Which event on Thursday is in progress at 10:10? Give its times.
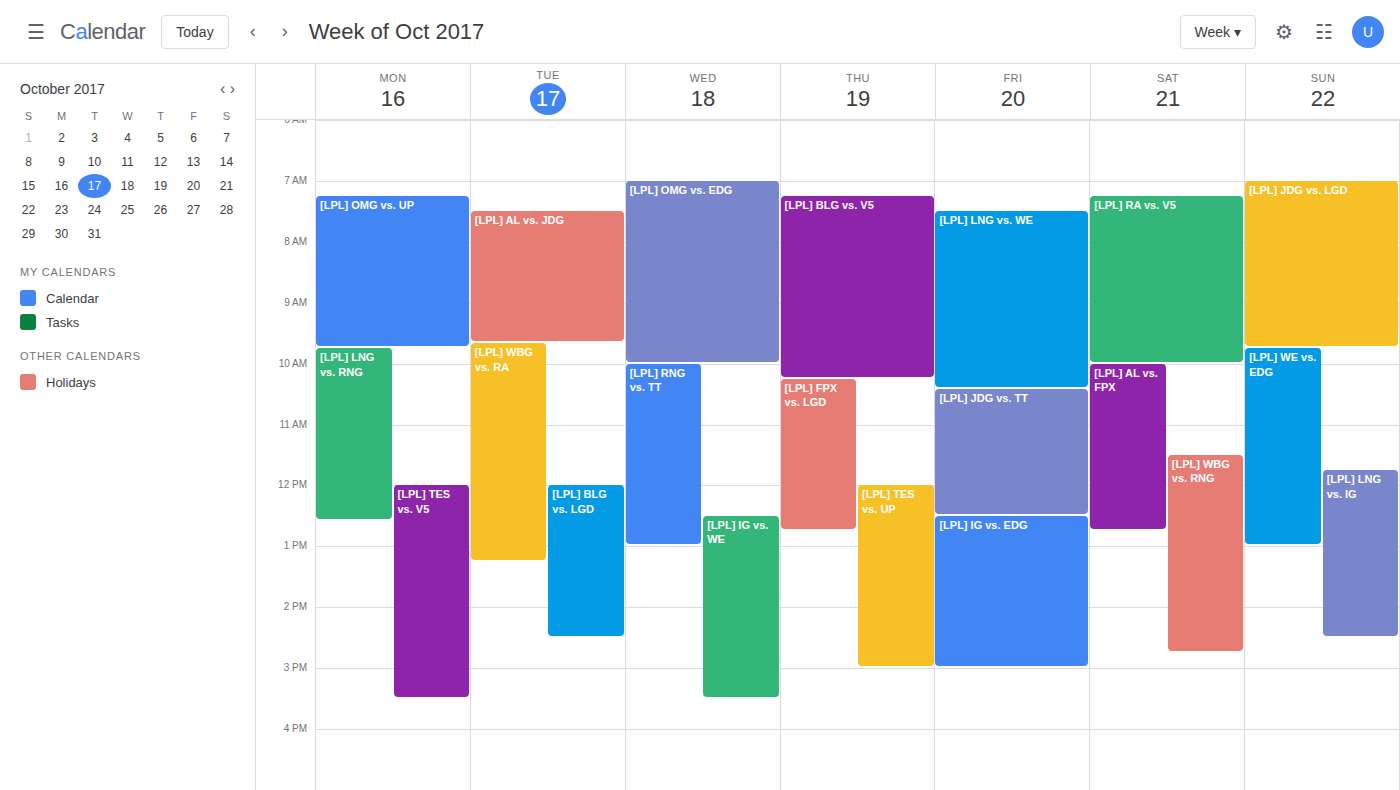
"[LPL] BLG vs. V5", 07:15 to 10:15